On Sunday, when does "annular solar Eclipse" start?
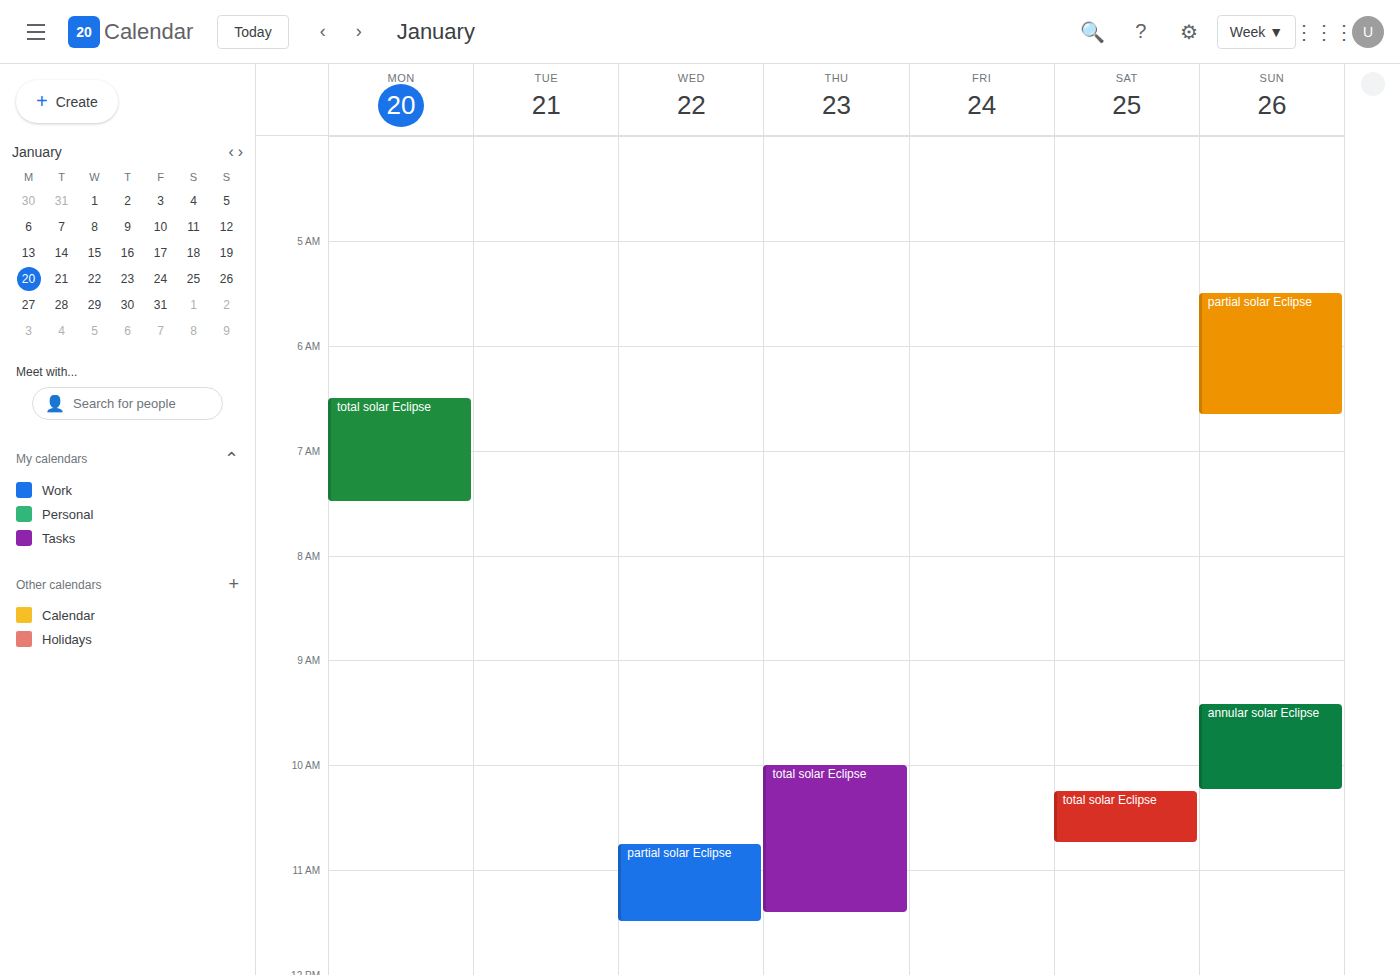
9:25 AM